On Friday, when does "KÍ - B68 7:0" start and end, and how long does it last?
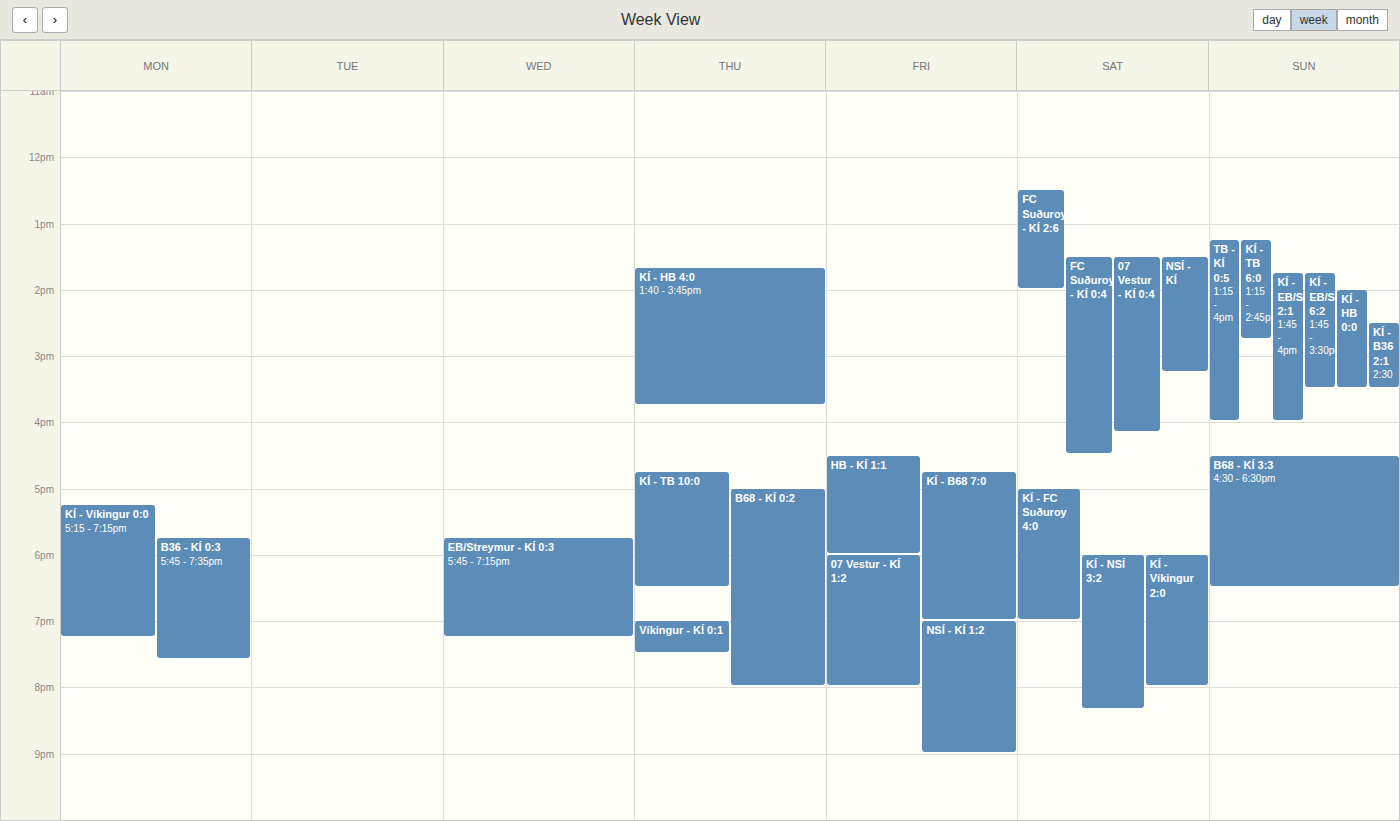
4:45 PM to 7:00 PM, 2 hours 15 minutes